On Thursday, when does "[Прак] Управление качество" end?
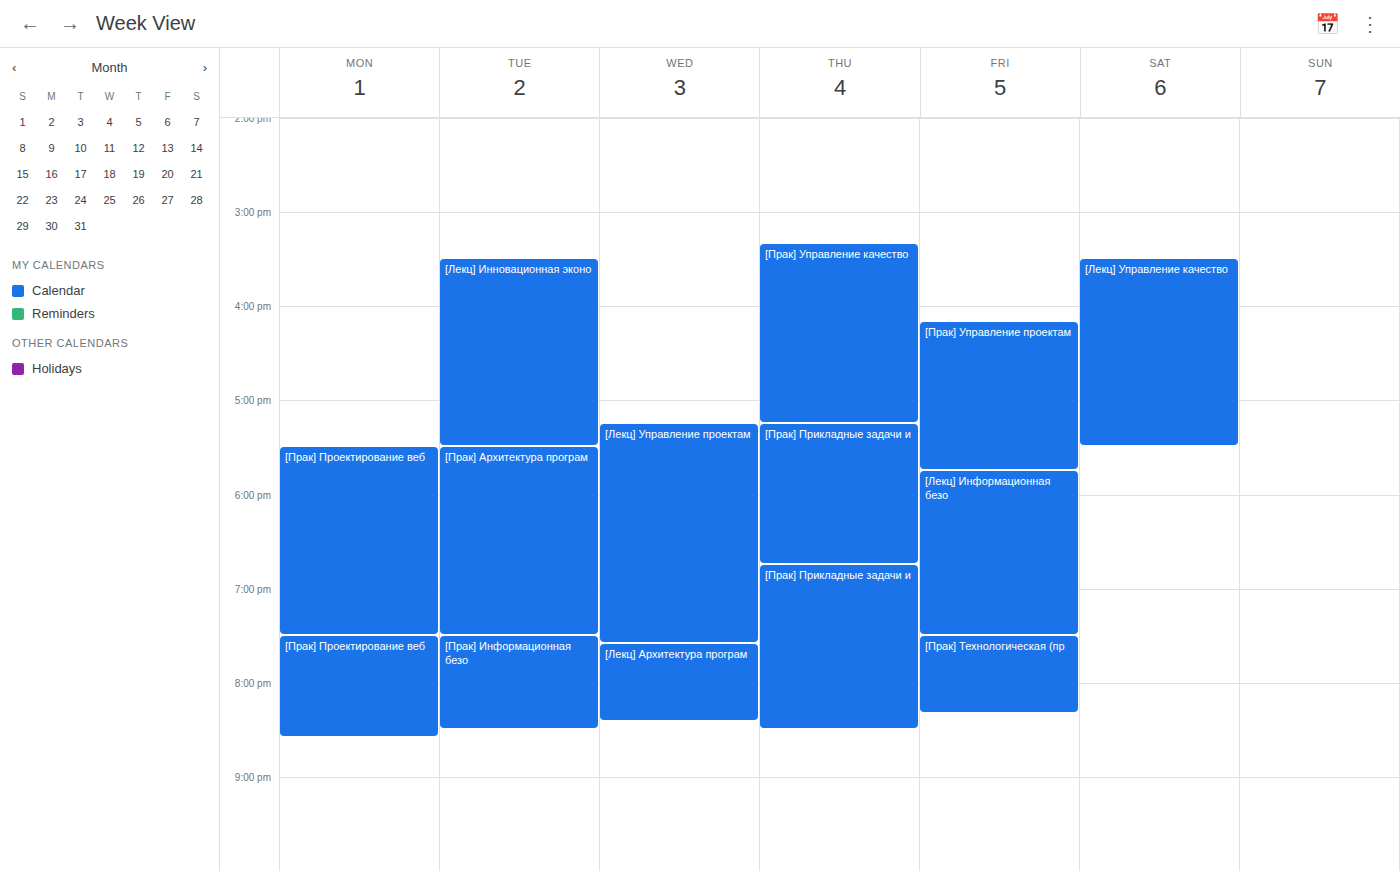
5:15 PM